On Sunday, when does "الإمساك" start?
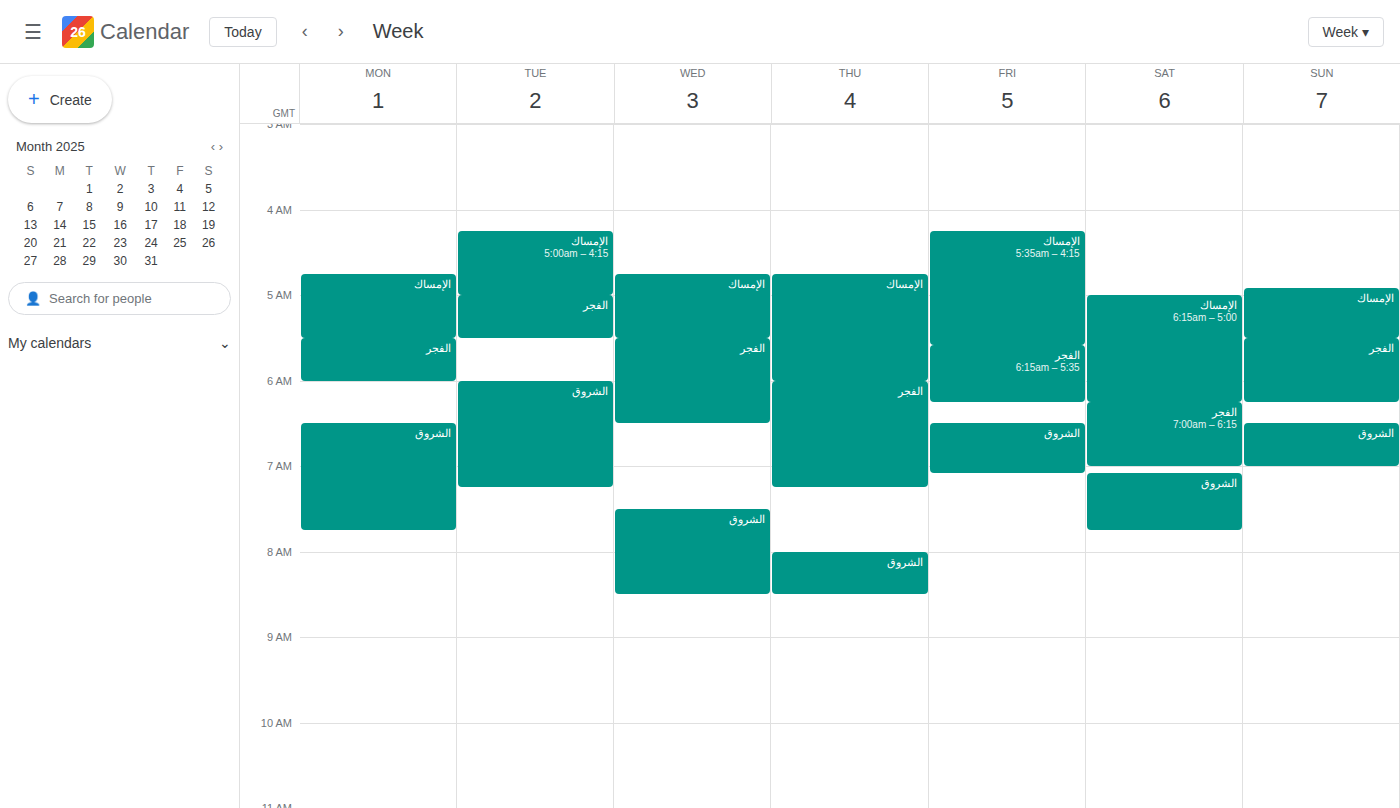
4:55 AM